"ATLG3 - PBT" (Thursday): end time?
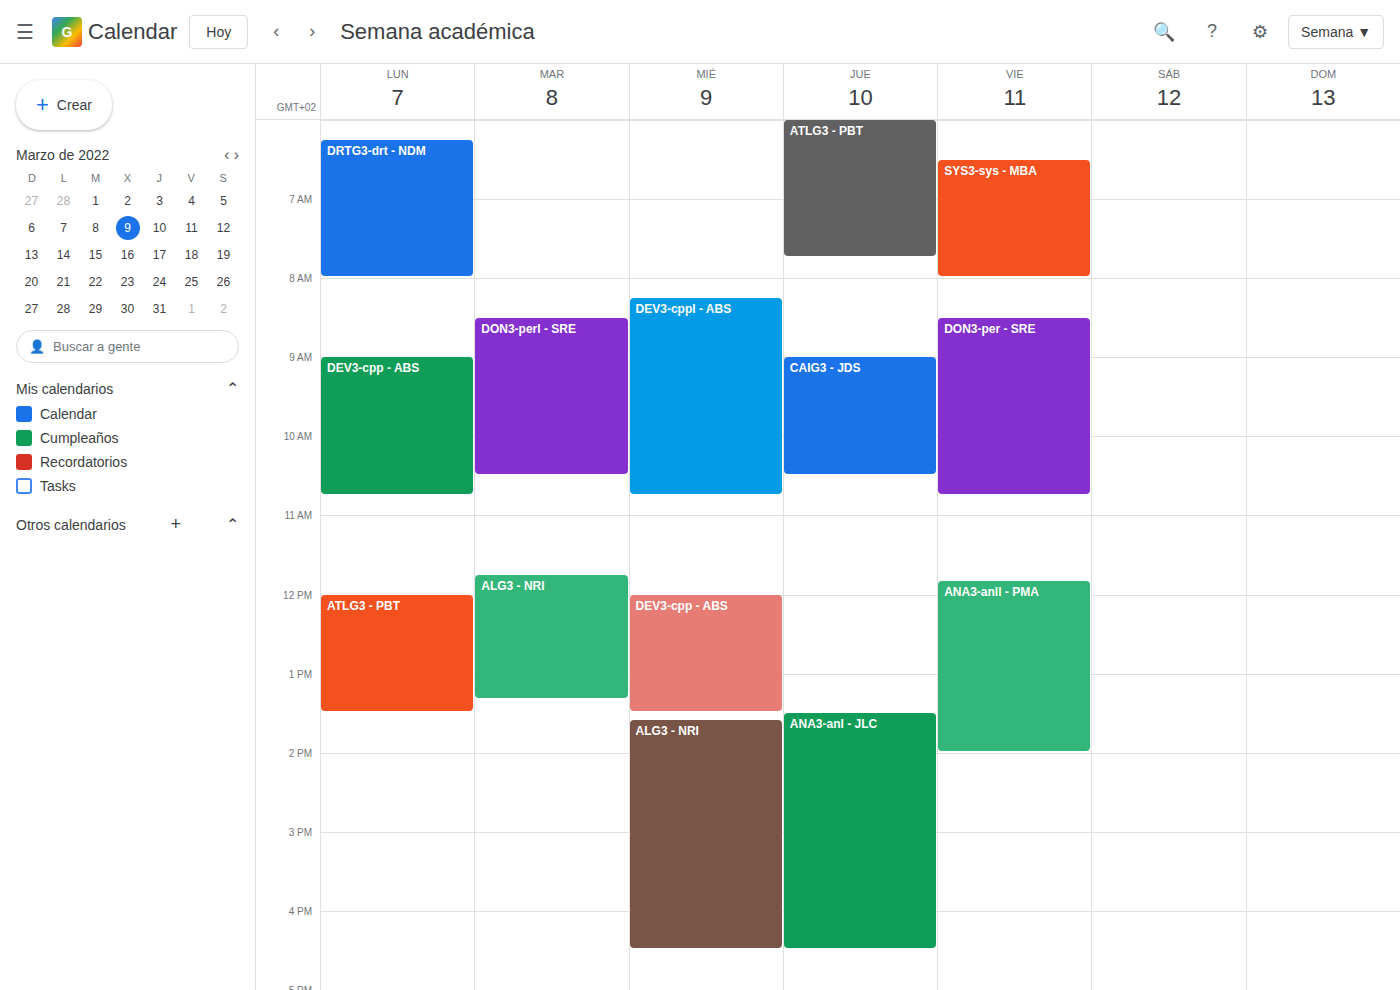
7:45 AM